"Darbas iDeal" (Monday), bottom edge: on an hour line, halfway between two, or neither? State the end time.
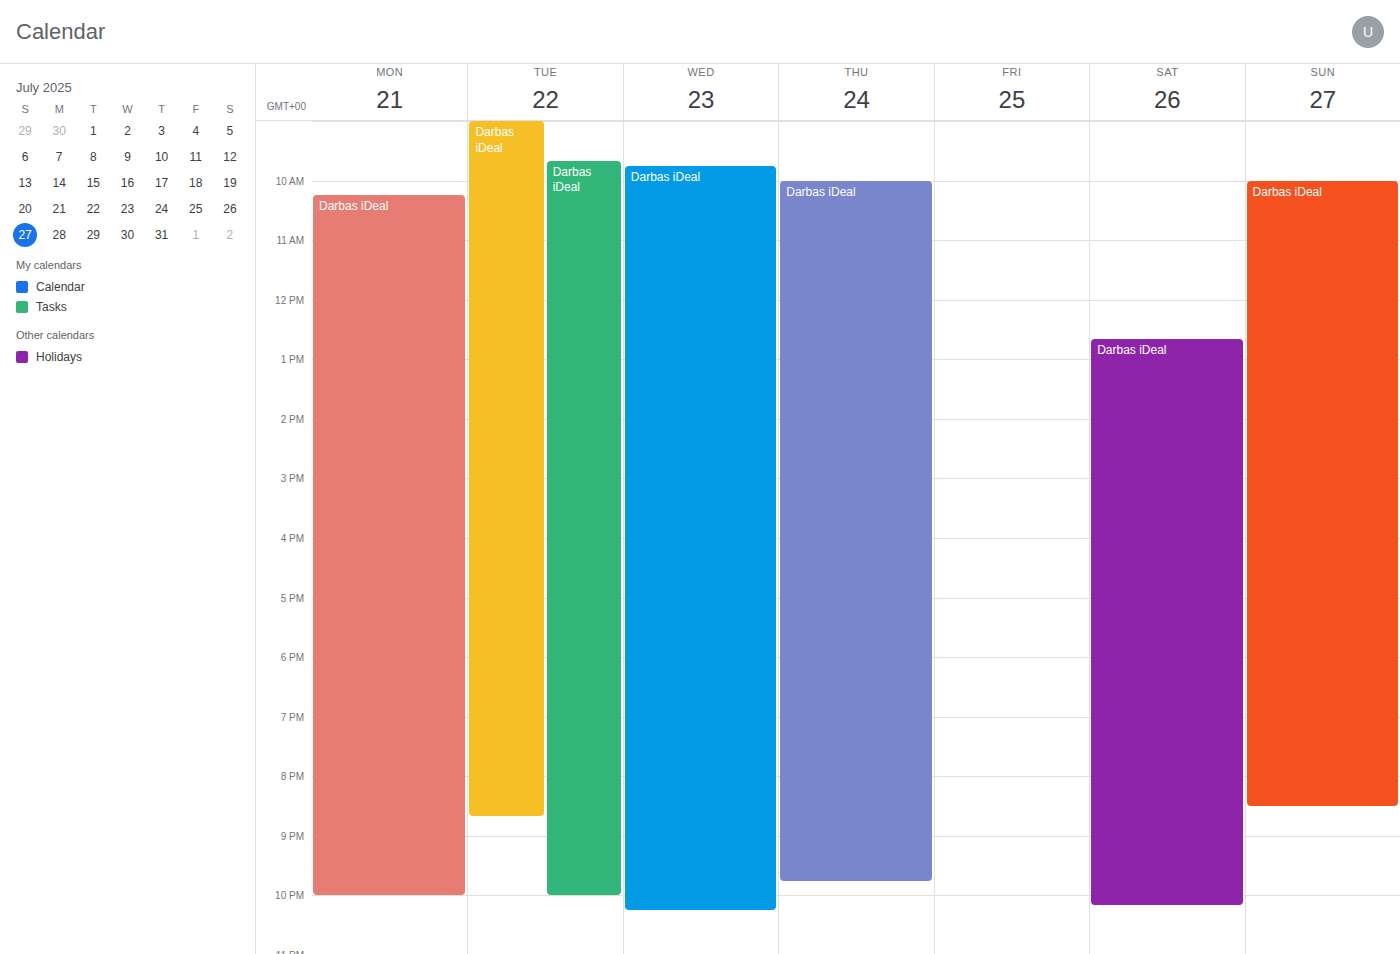
10:00 PM -- exactly on the 10 PM line.